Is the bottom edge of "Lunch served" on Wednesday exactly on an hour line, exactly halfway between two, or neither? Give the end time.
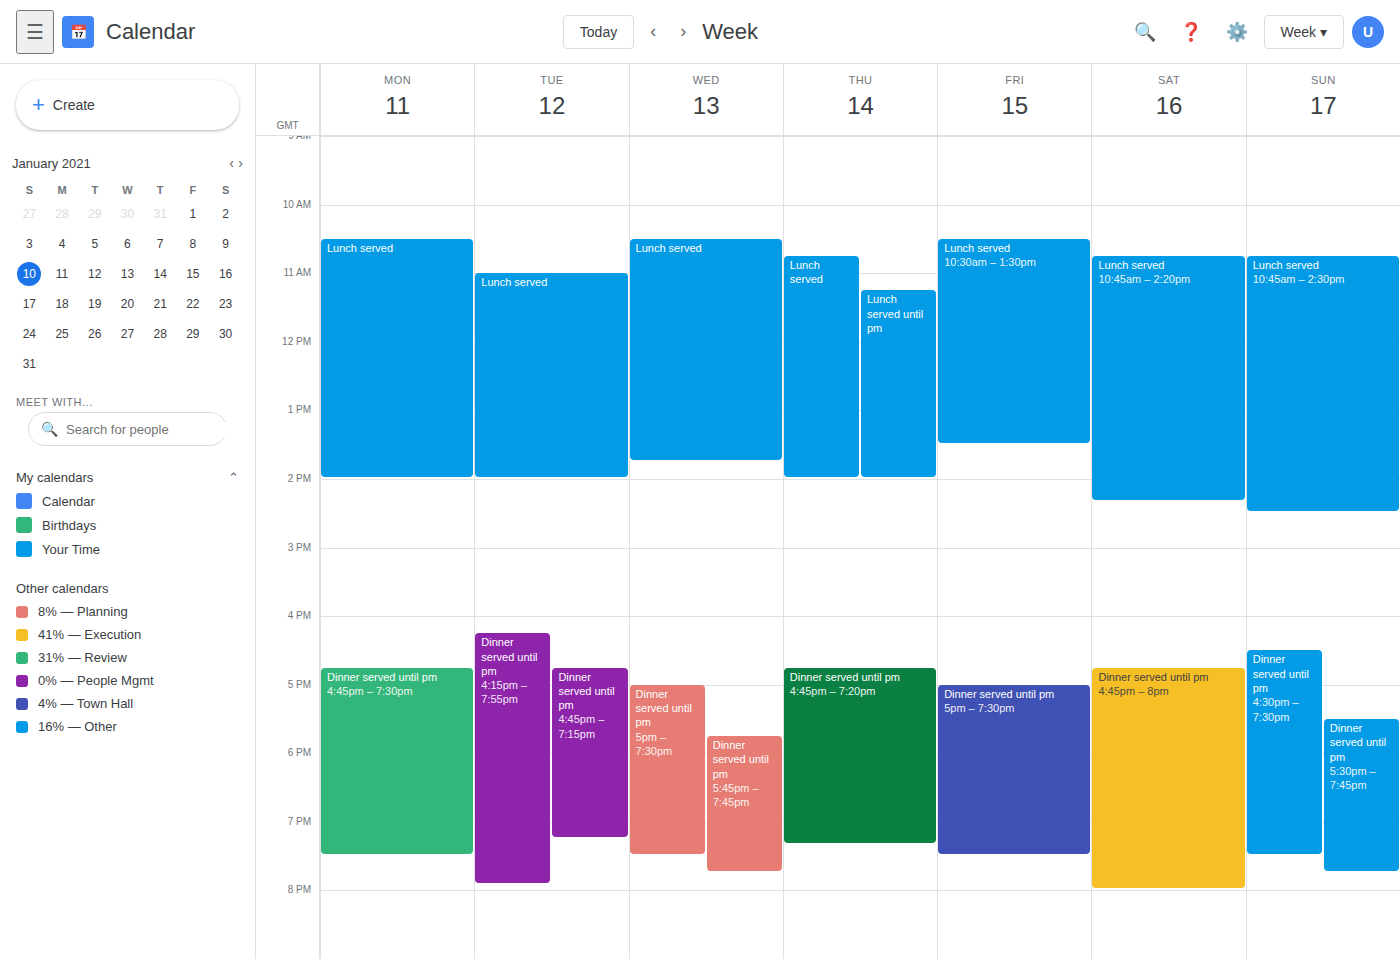
1:45 PM -- neither: three quarters of the way from the 1 PM line to the 2 PM line.